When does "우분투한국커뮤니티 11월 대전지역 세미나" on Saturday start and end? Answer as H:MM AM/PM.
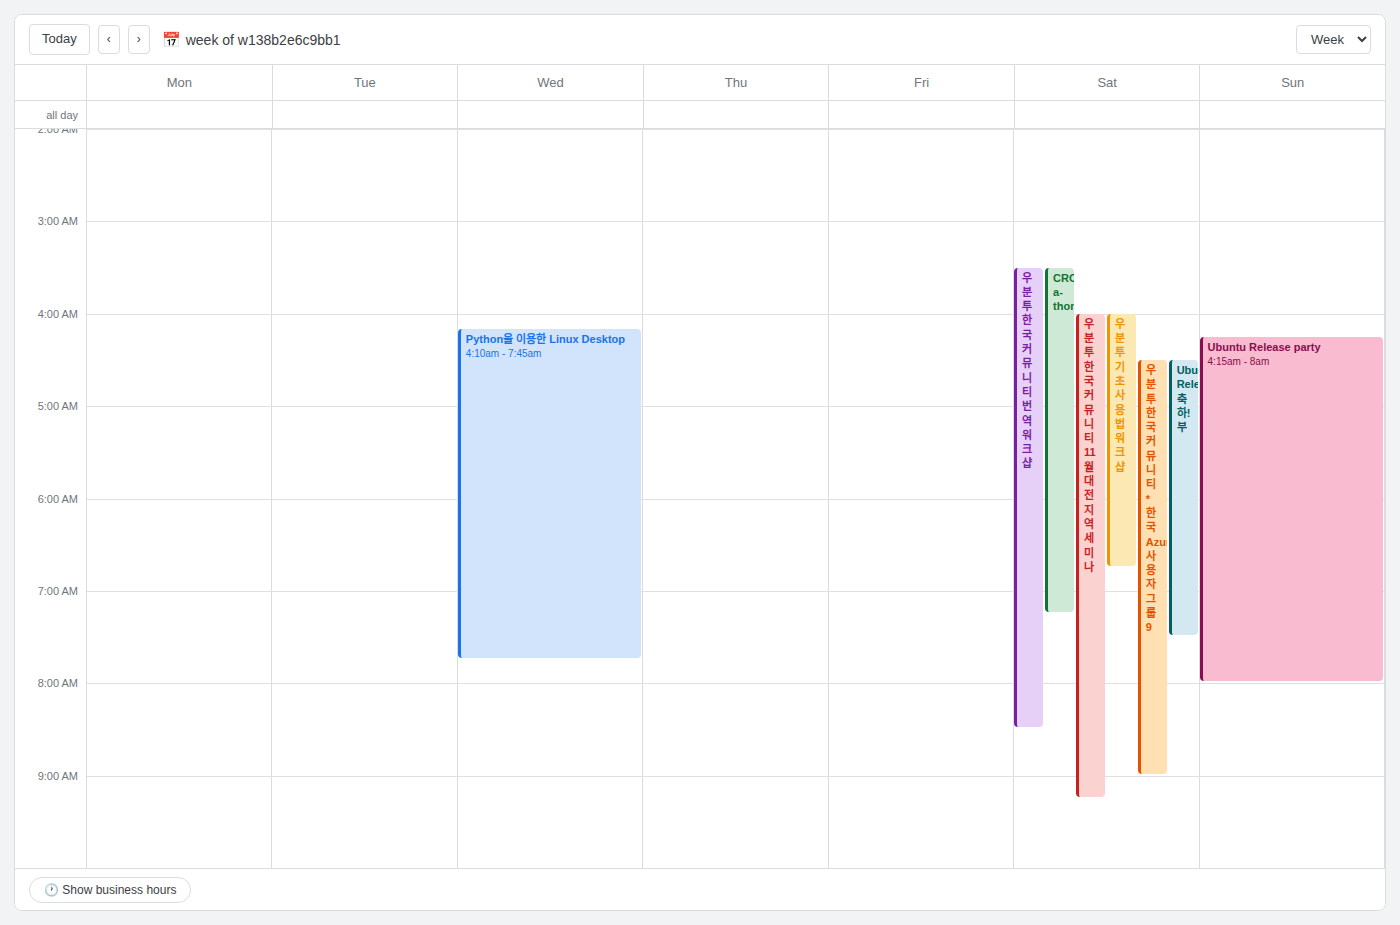
4:00 AM to 9:15 AM